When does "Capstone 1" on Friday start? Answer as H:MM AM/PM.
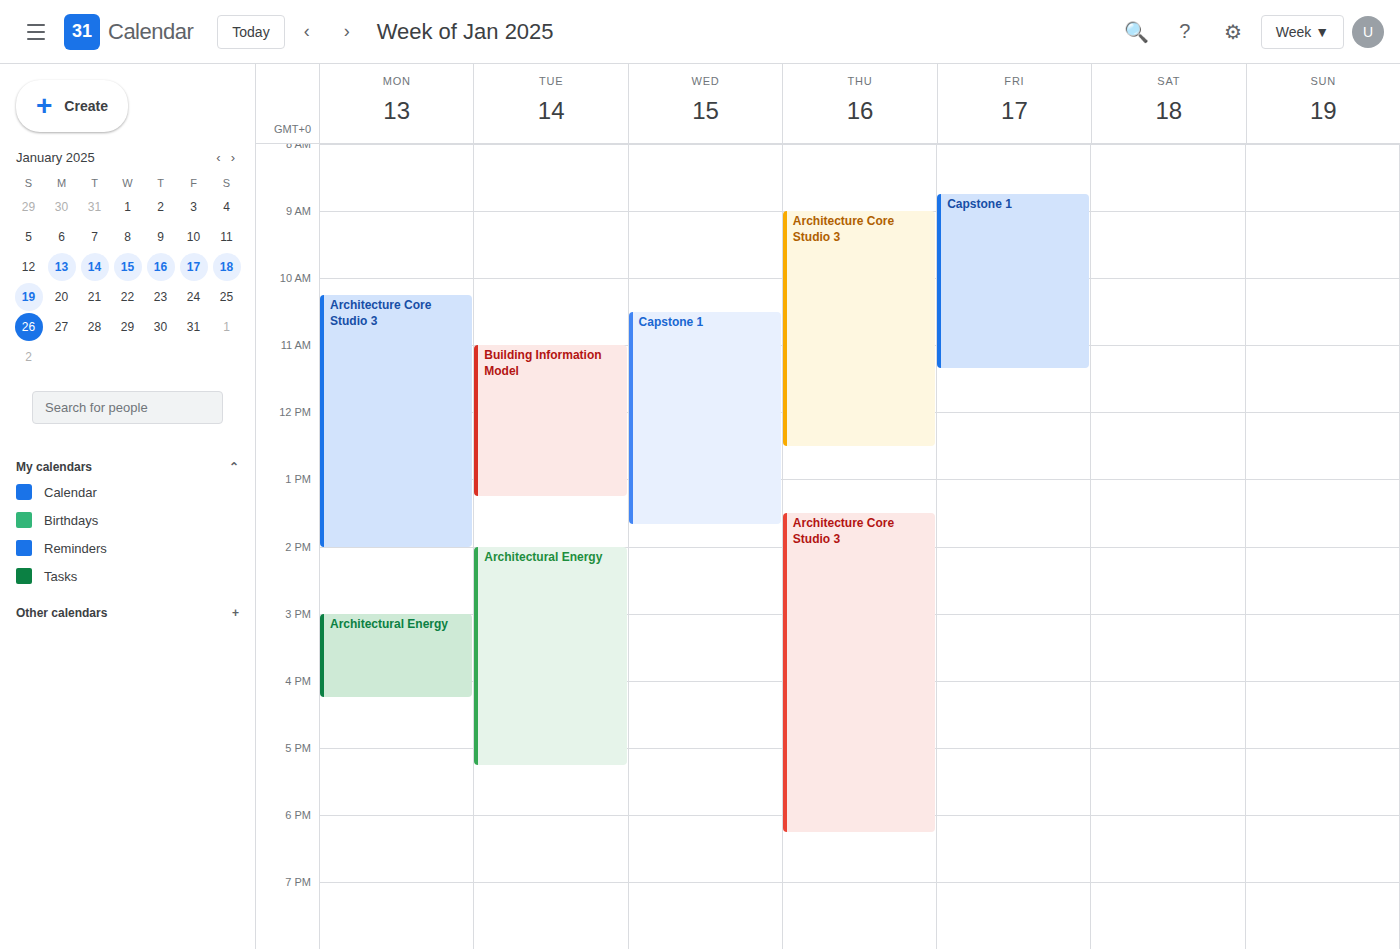
8:45 AM